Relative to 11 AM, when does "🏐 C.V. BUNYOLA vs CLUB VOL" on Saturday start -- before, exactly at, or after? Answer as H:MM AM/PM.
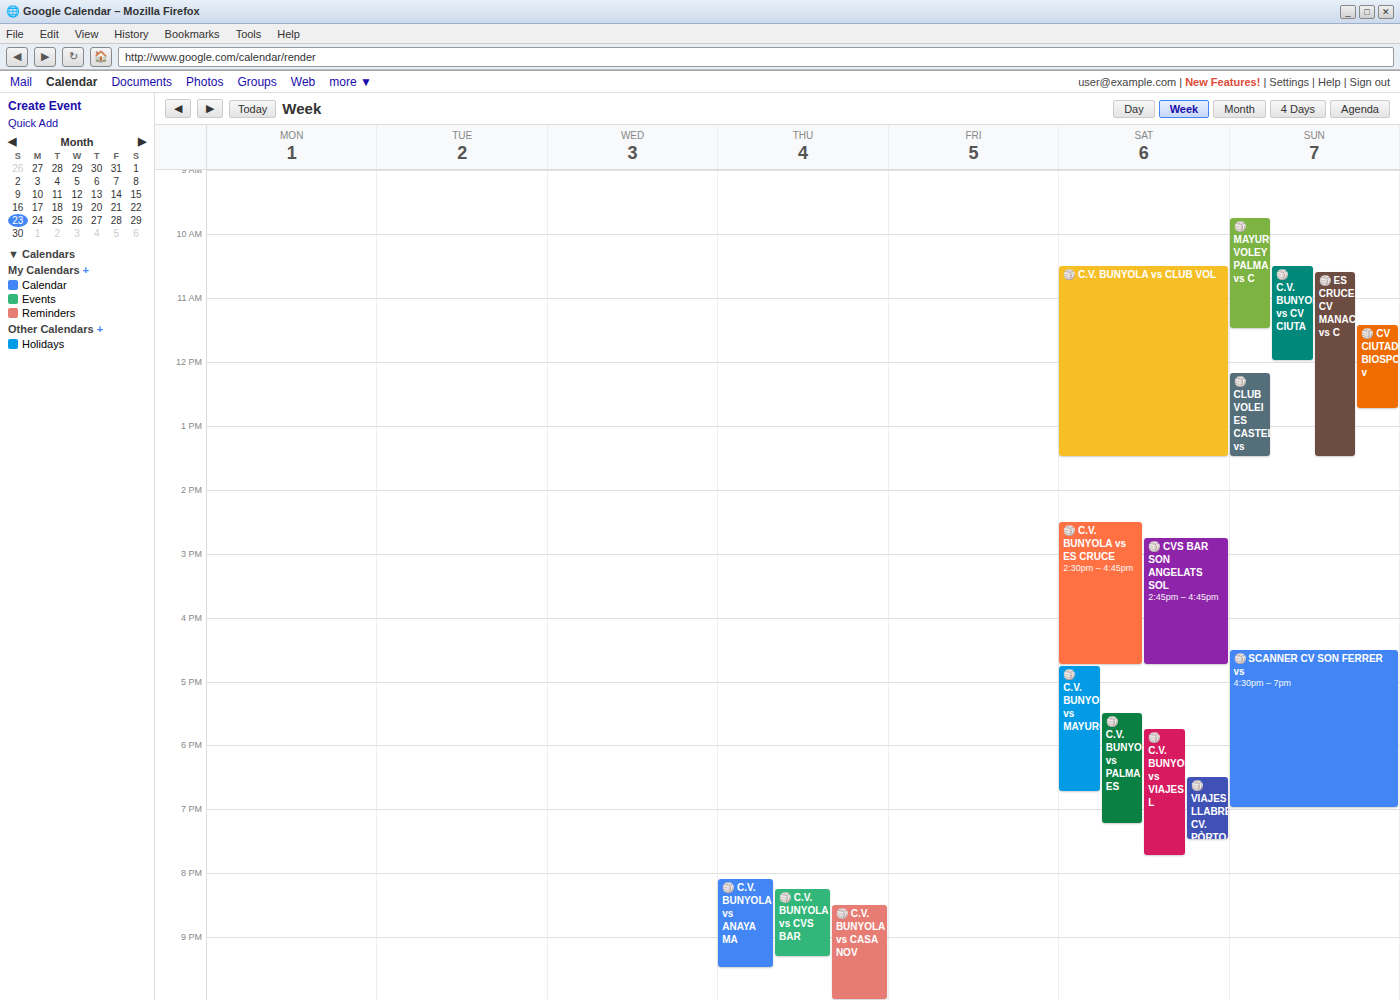
10:30 AM -- before 11 AM, 30 minutes above the 11 AM line.